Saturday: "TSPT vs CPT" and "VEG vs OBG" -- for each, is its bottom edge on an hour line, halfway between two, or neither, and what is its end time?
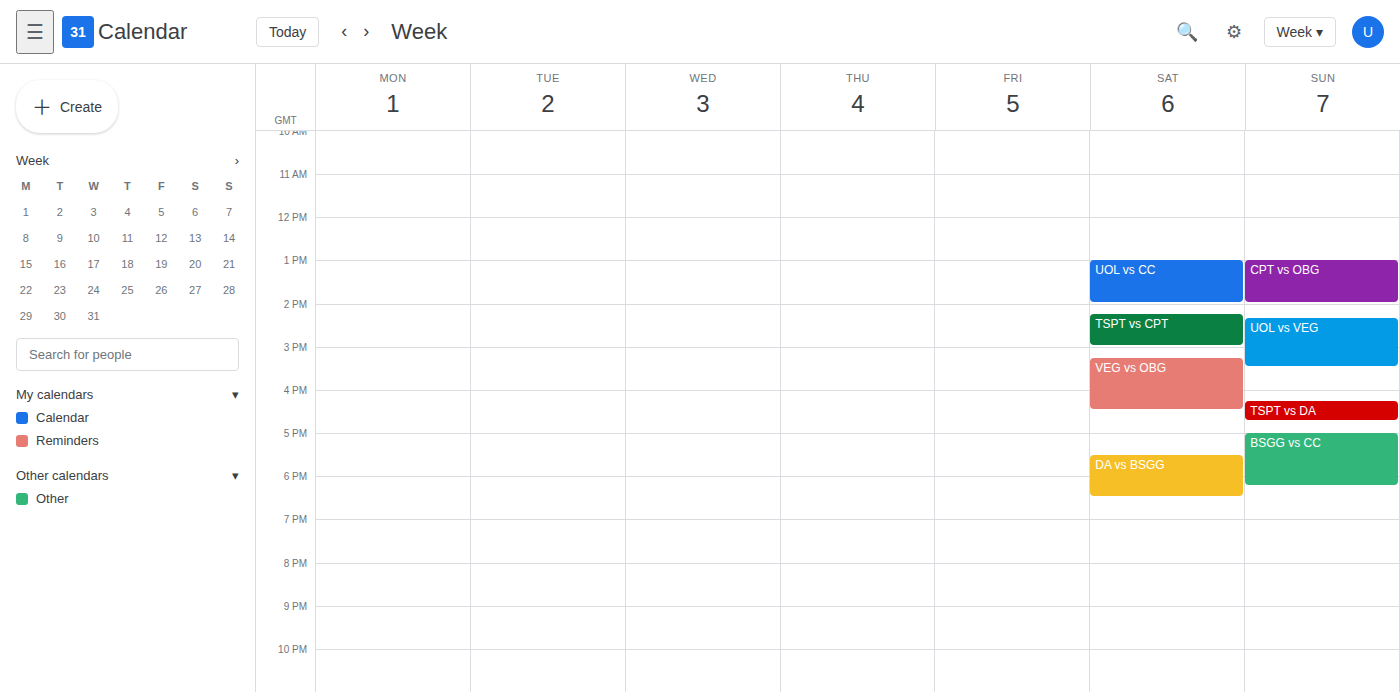
"TSPT vs CPT": 3:00 PM, exactly on the 3 PM line. "VEG vs OBG": 4:30 PM, halfway between the 4 PM and 5 PM lines.